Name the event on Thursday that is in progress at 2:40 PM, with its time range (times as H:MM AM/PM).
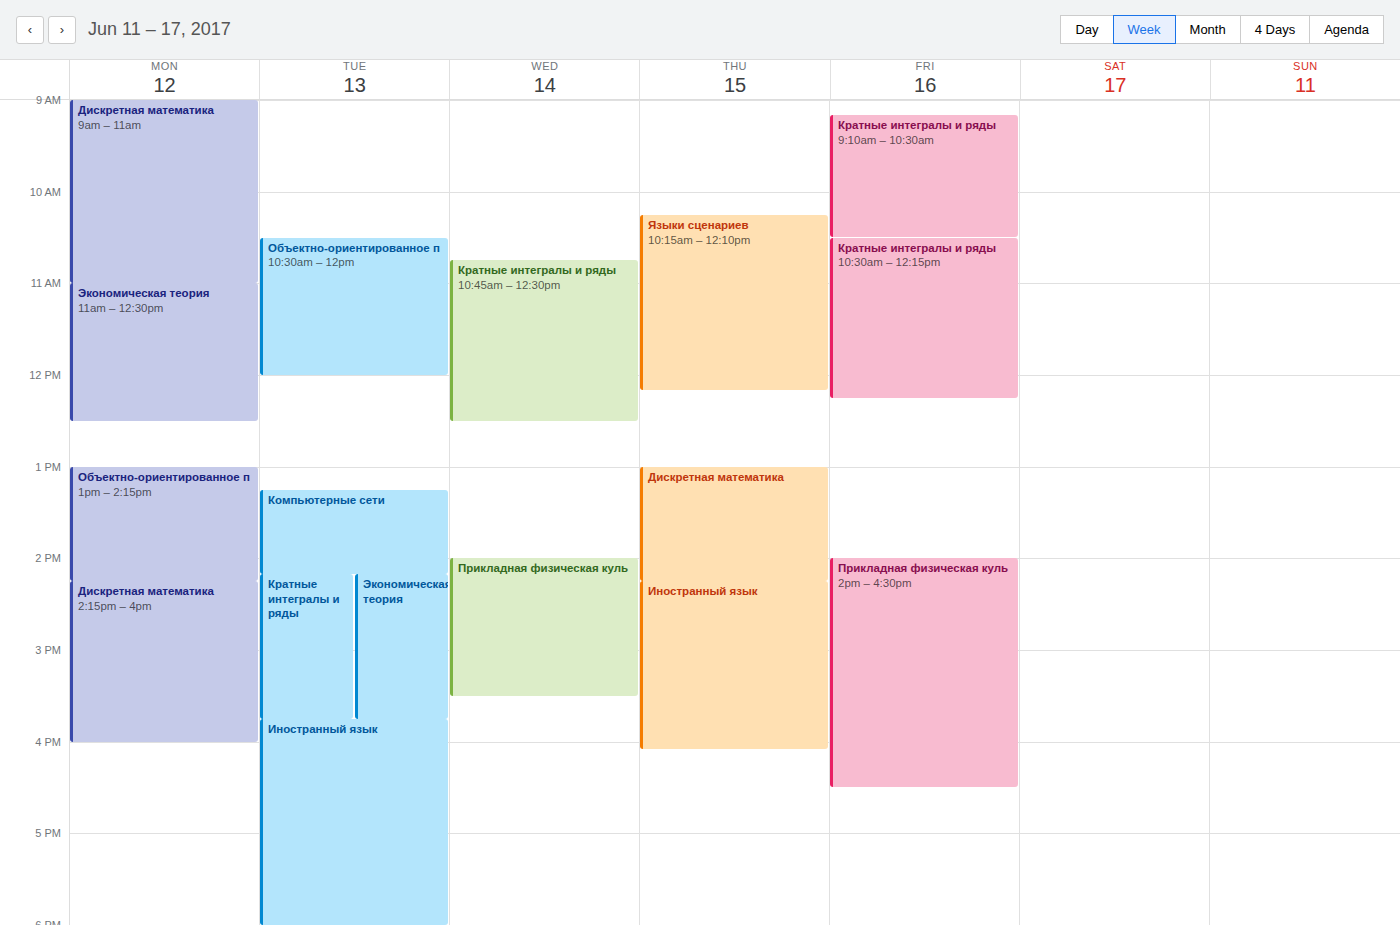
"Иностранный язык", 2:15 PM to 4:05 PM